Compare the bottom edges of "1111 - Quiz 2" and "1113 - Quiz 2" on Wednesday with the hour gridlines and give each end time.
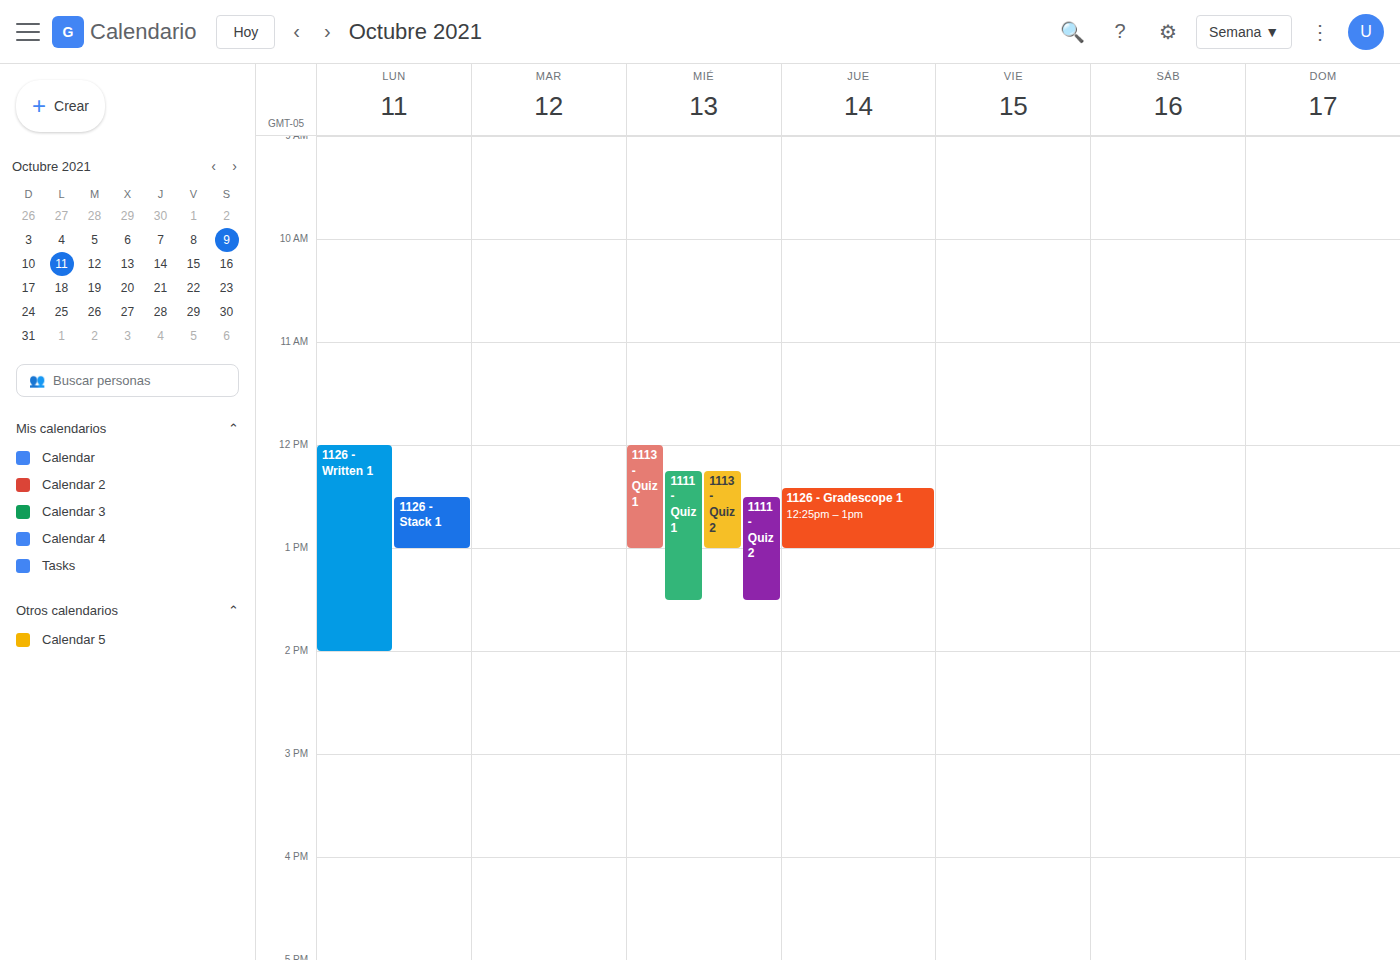
"1111 - Quiz 2": 1:30 PM, halfway between the 1 PM and 2 PM lines. "1113 - Quiz 2": 1:00 PM, exactly on the 1 PM line.